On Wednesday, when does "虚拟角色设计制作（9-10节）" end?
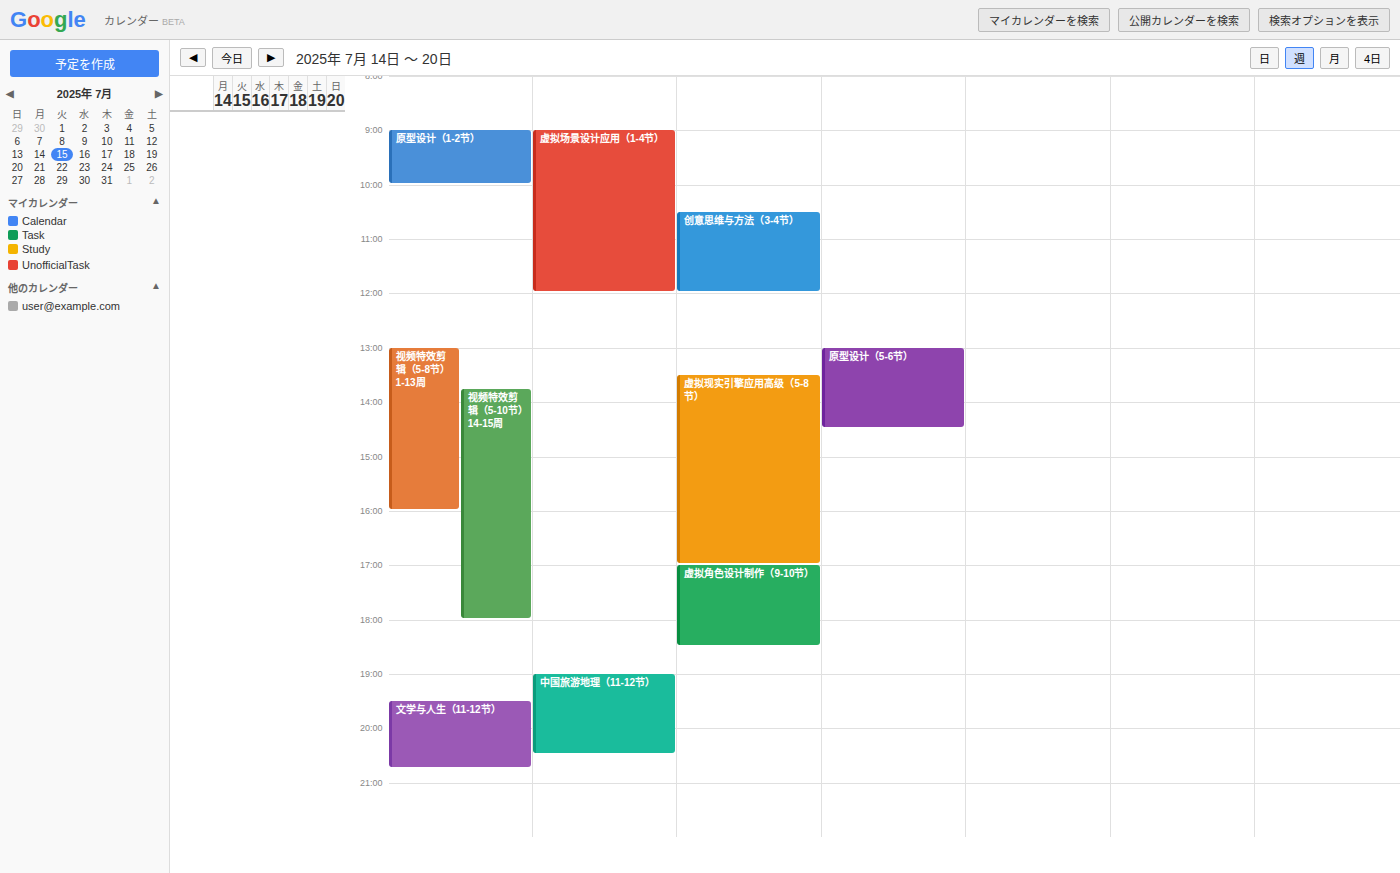
6:30 PM